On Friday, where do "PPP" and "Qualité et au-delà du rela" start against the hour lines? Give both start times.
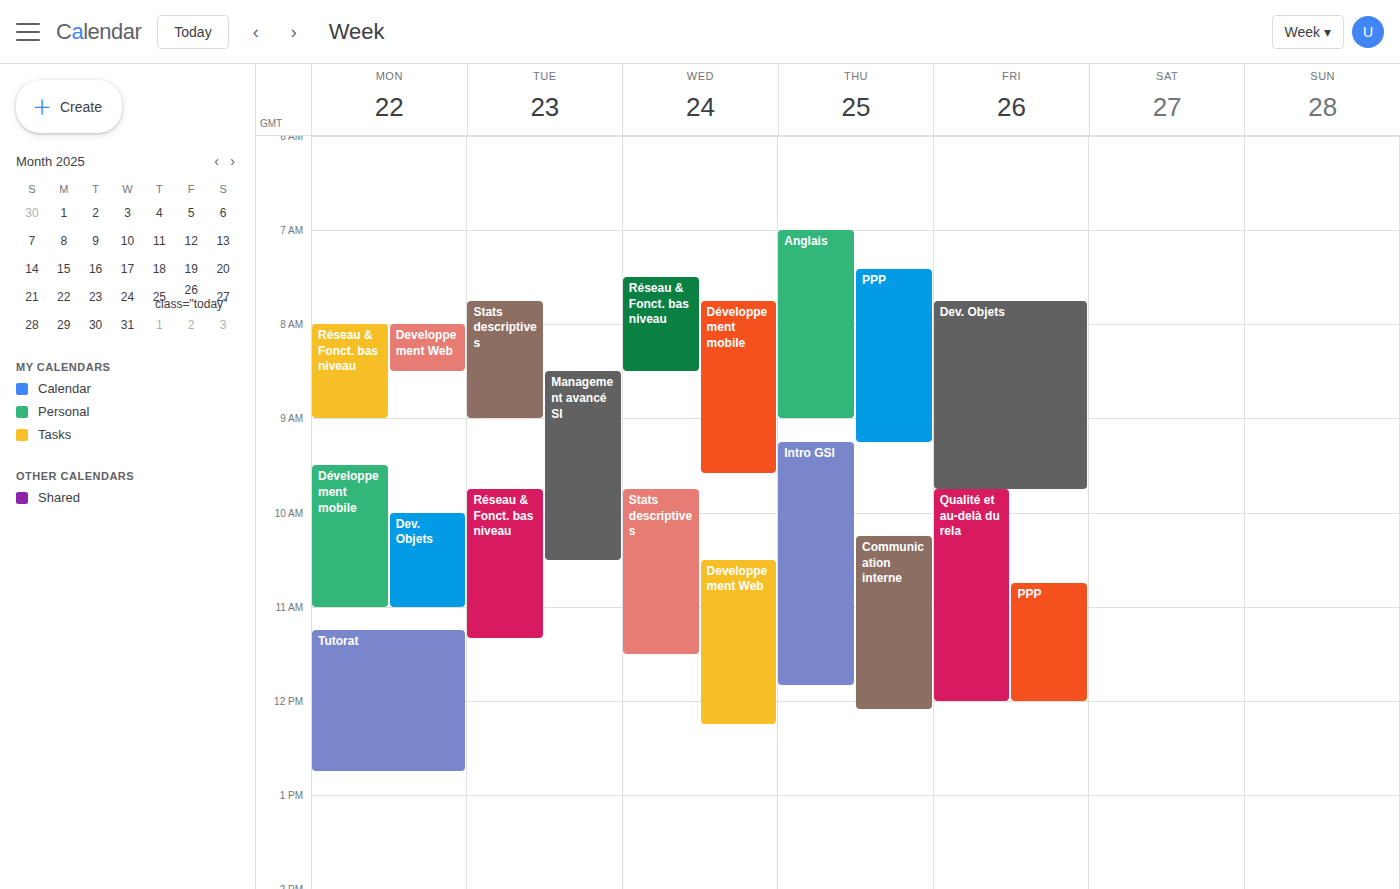
"PPP": 10:45 AM, neither: three quarters of the way from the 10 AM line to the 11 AM line. "Qualité et au-delà du rela": 9:45 AM, neither: three quarters of the way from the 9 AM line to the 10 AM line.